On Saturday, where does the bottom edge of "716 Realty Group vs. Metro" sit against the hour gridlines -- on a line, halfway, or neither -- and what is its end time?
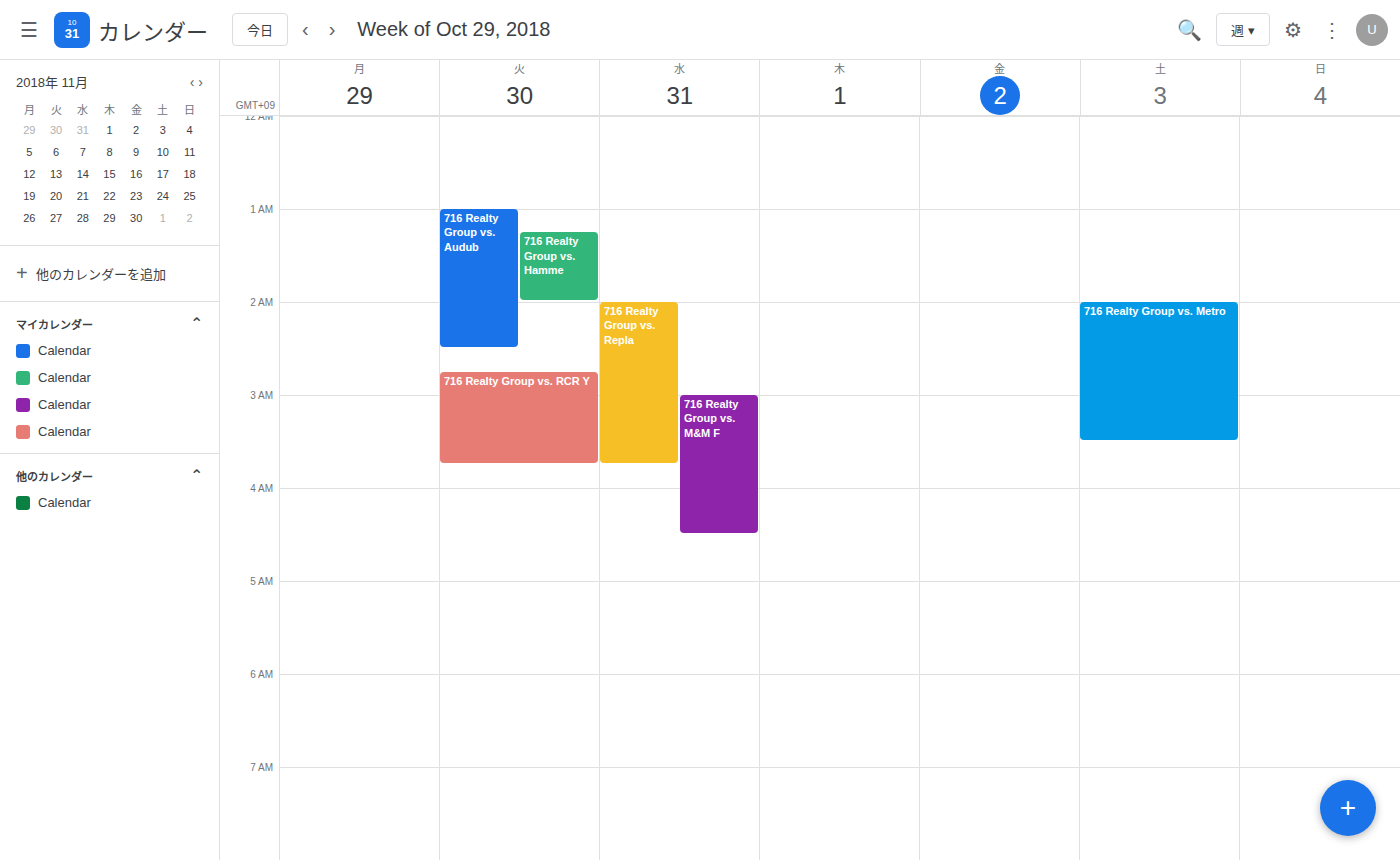
3:30 AM -- halfway between the 3 AM and 4 AM lines.